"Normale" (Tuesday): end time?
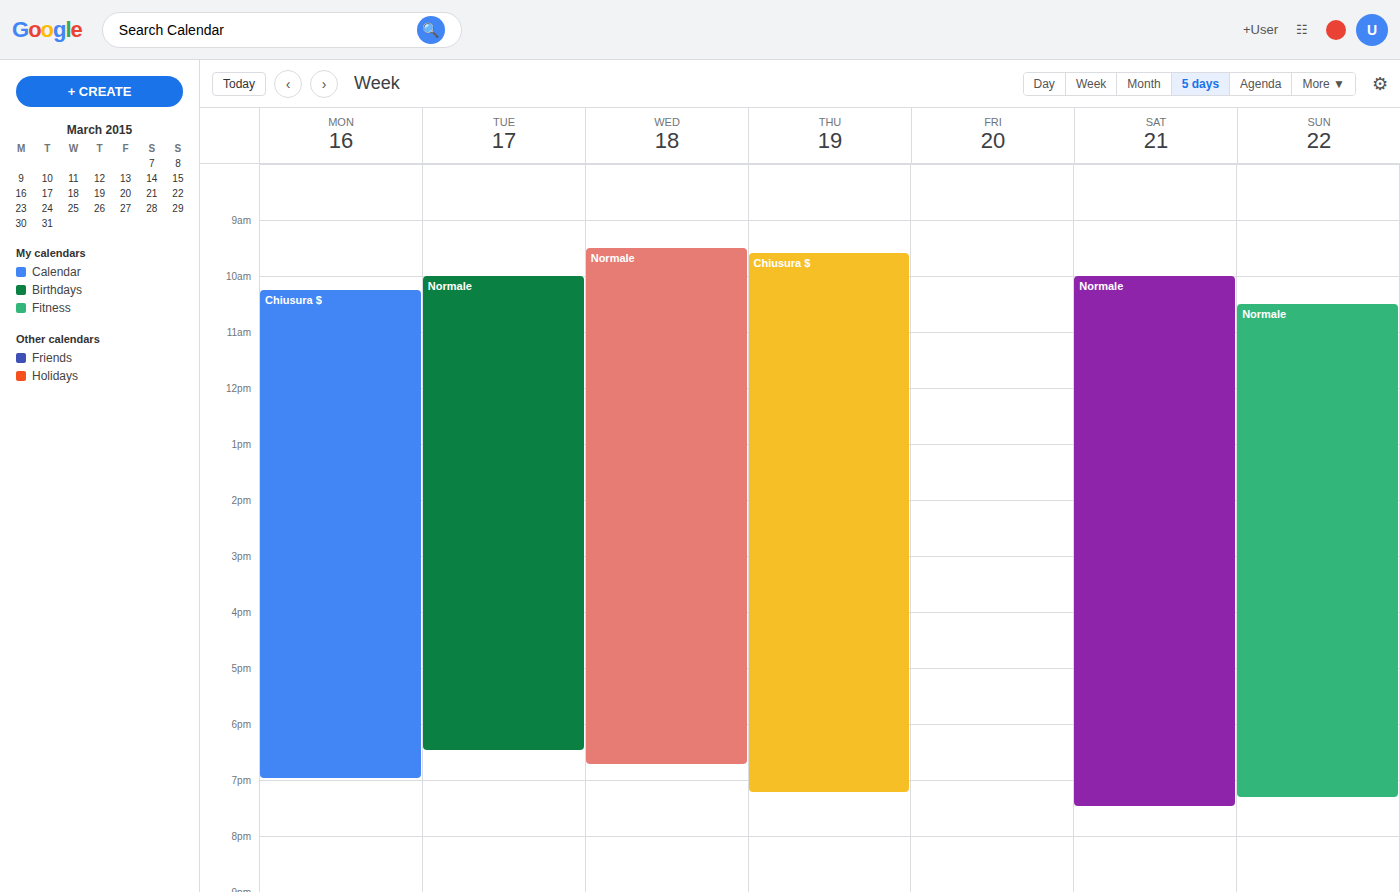
6:30 PM